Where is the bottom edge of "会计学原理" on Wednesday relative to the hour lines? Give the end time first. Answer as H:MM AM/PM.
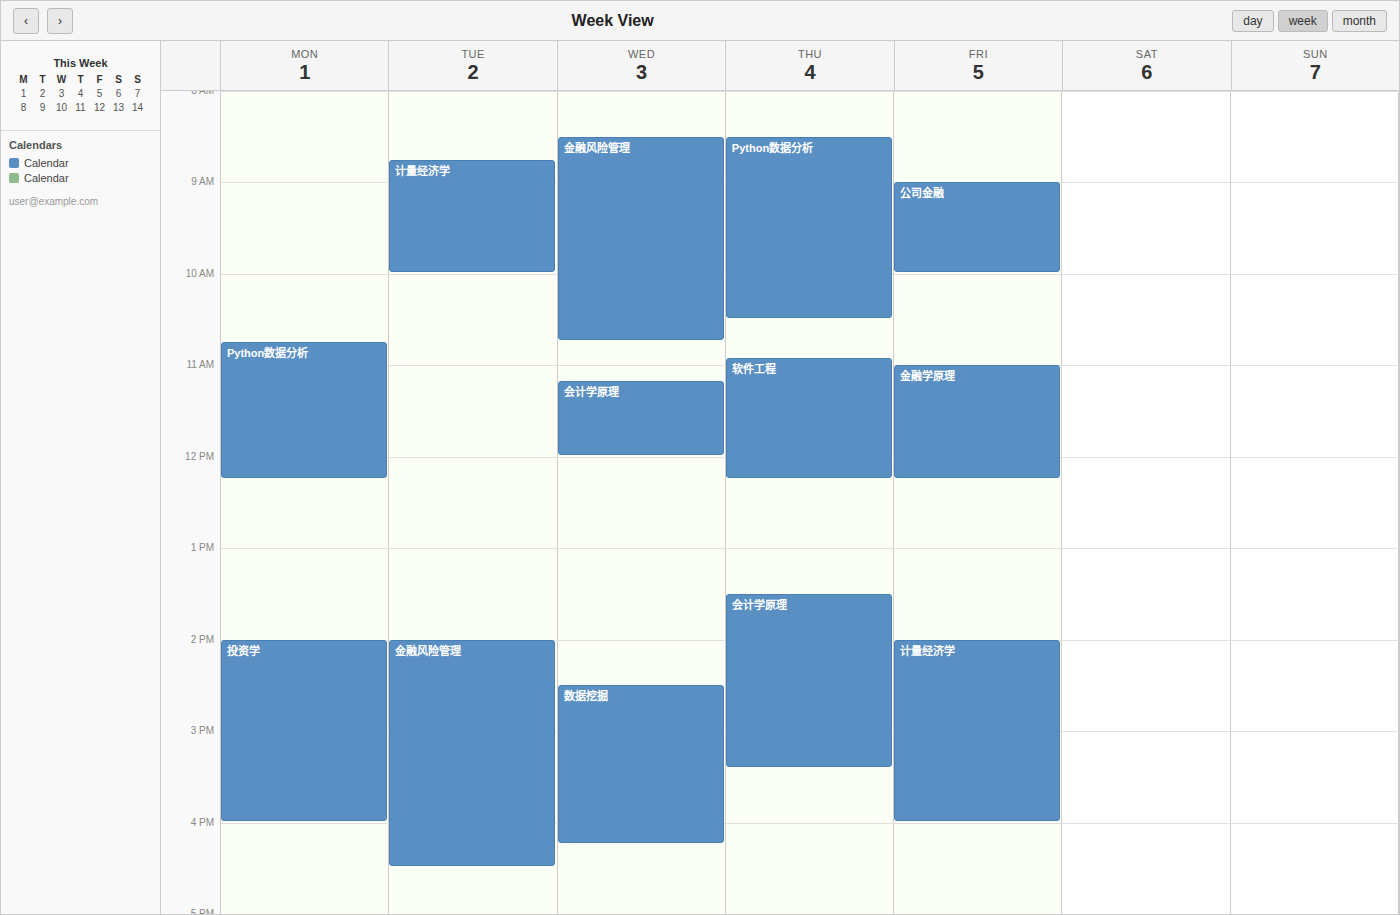
12:00 PM -- exactly on the 12 PM line.